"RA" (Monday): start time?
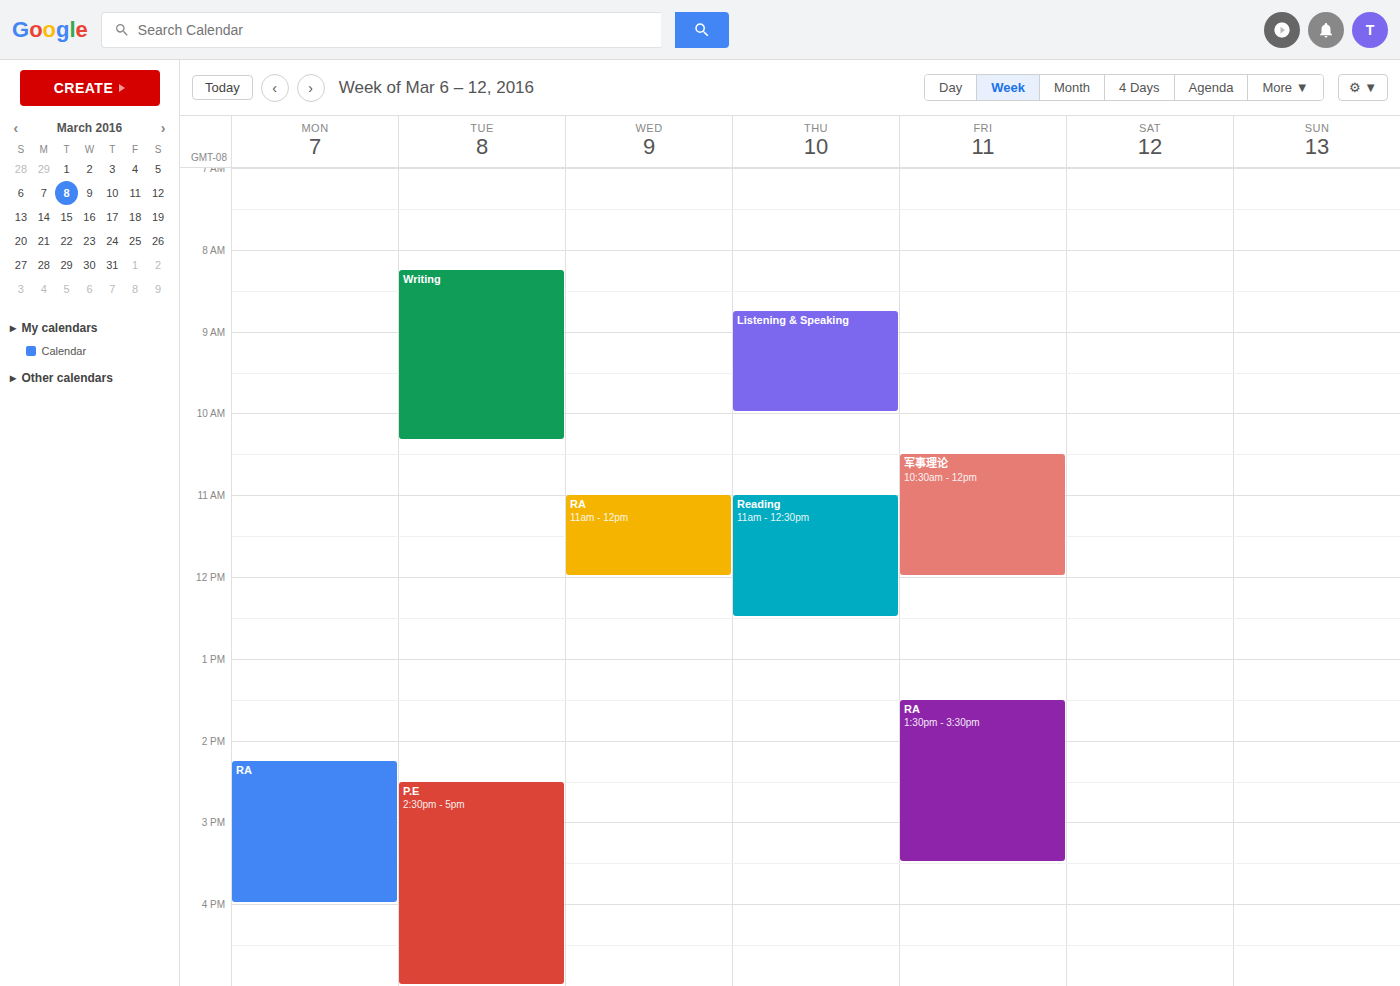
14:15